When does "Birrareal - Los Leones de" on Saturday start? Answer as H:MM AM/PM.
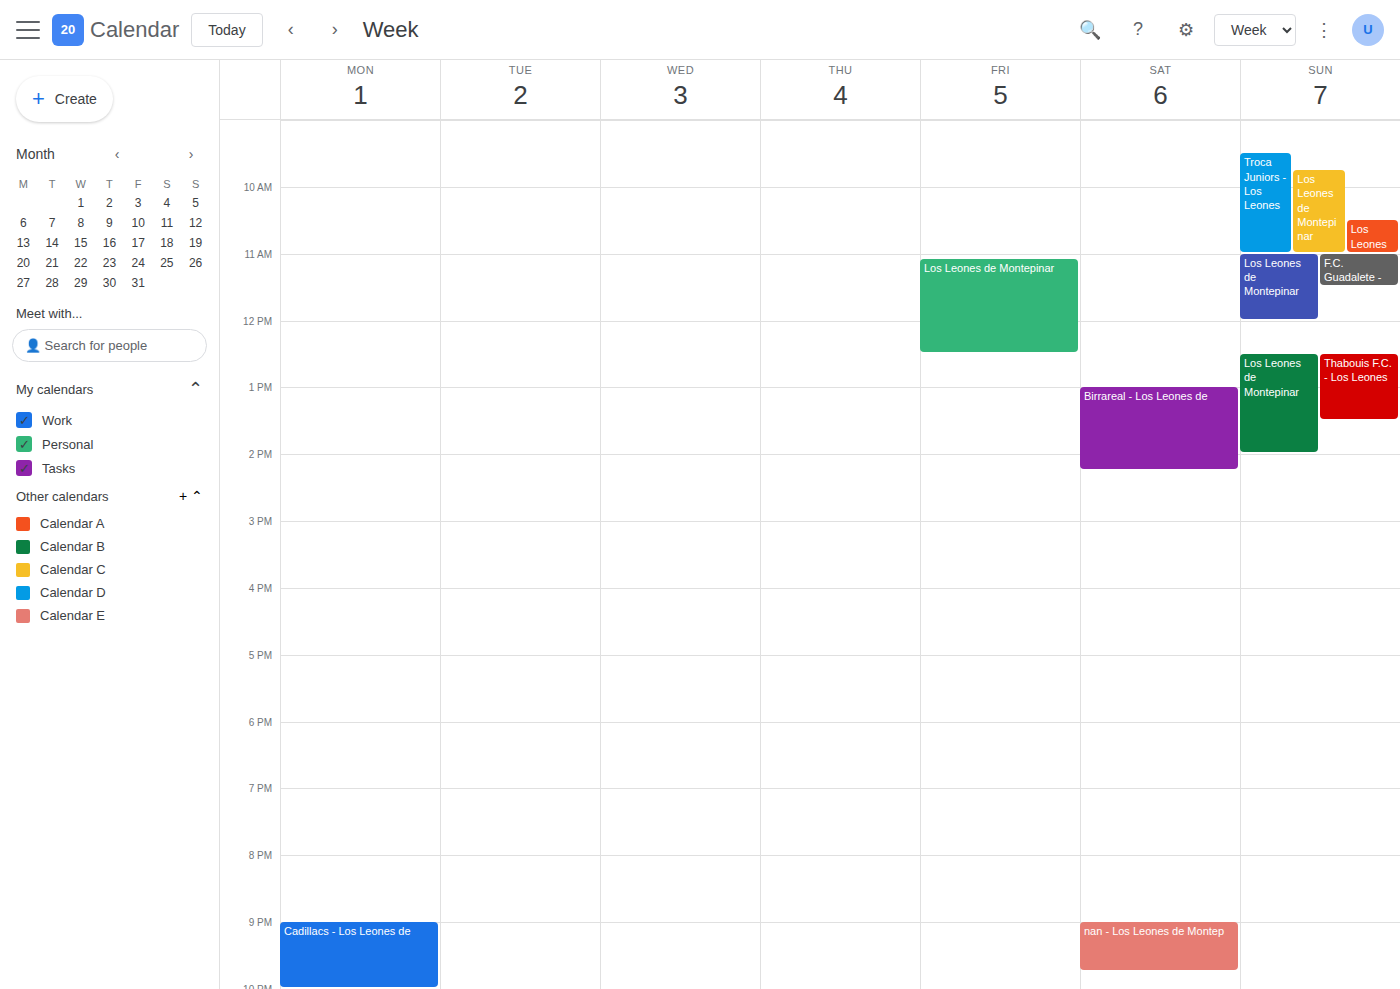
1:00 PM